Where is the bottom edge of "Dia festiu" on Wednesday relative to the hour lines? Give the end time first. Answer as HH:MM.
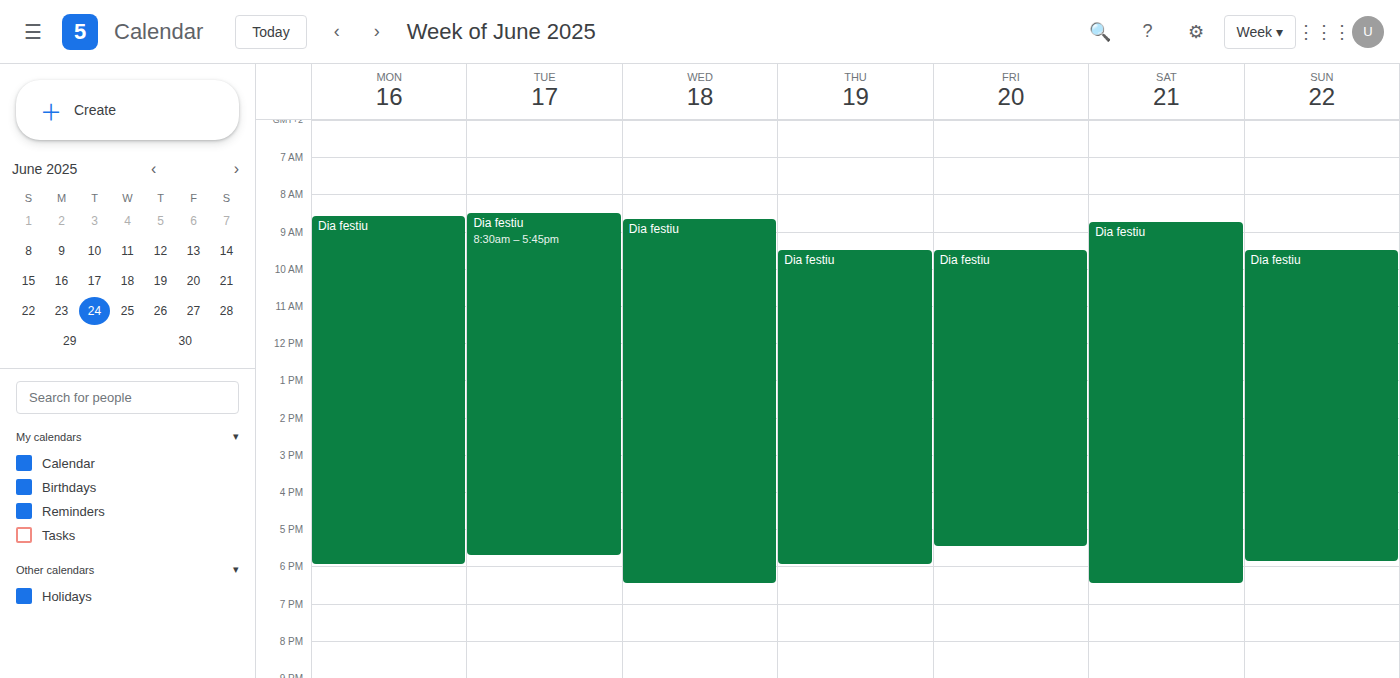
18:30 -- halfway between the 18:00 and 19:00 lines.